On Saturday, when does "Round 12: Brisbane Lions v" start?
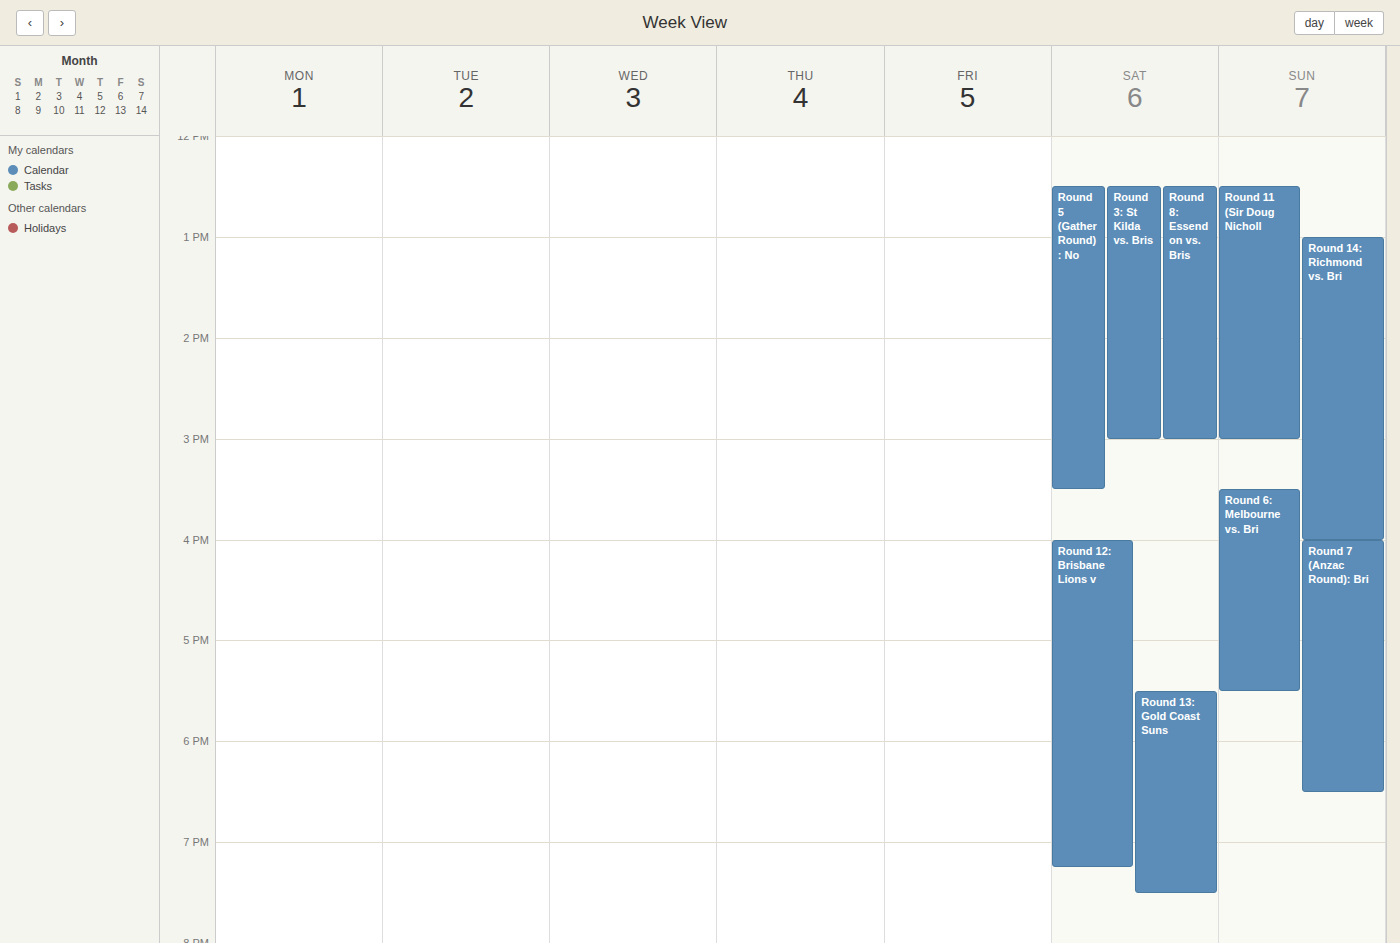
4:00 PM